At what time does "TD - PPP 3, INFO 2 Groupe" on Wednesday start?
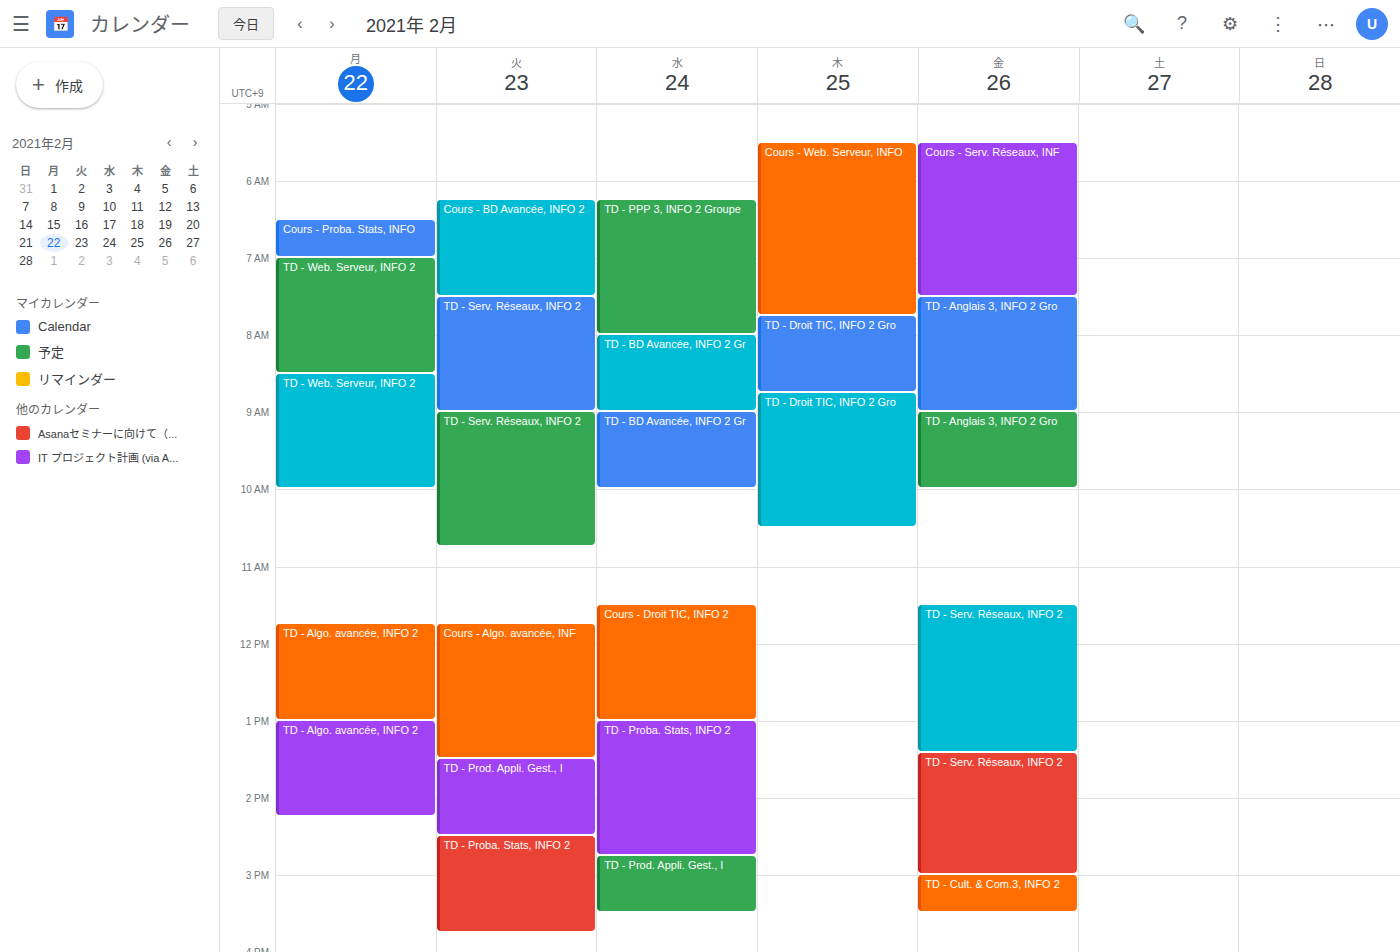
6:15 AM